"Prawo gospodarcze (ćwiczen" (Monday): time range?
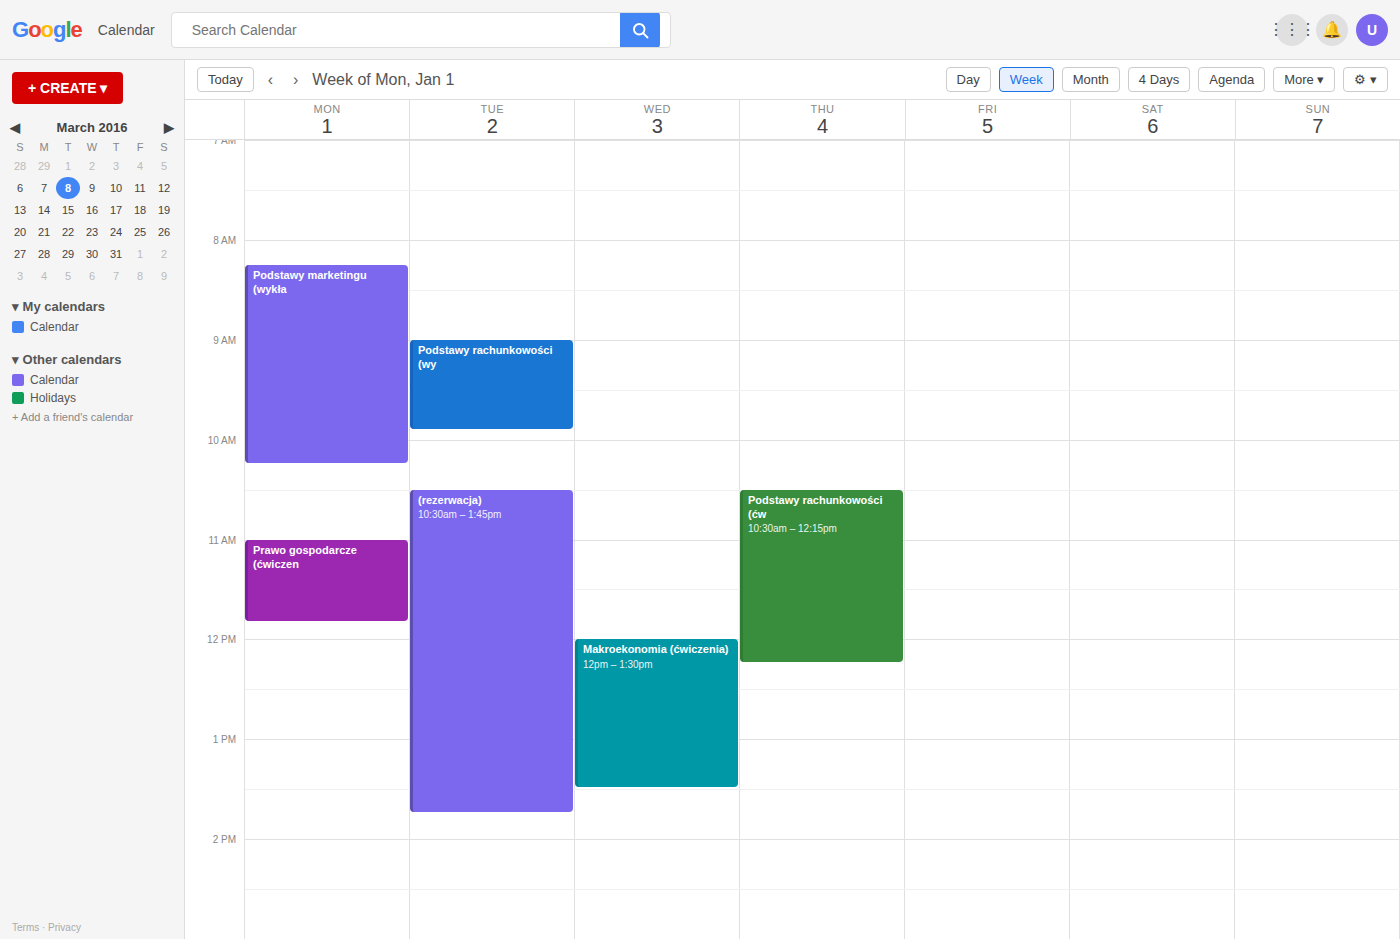
11:00 AM to 11:50 AM